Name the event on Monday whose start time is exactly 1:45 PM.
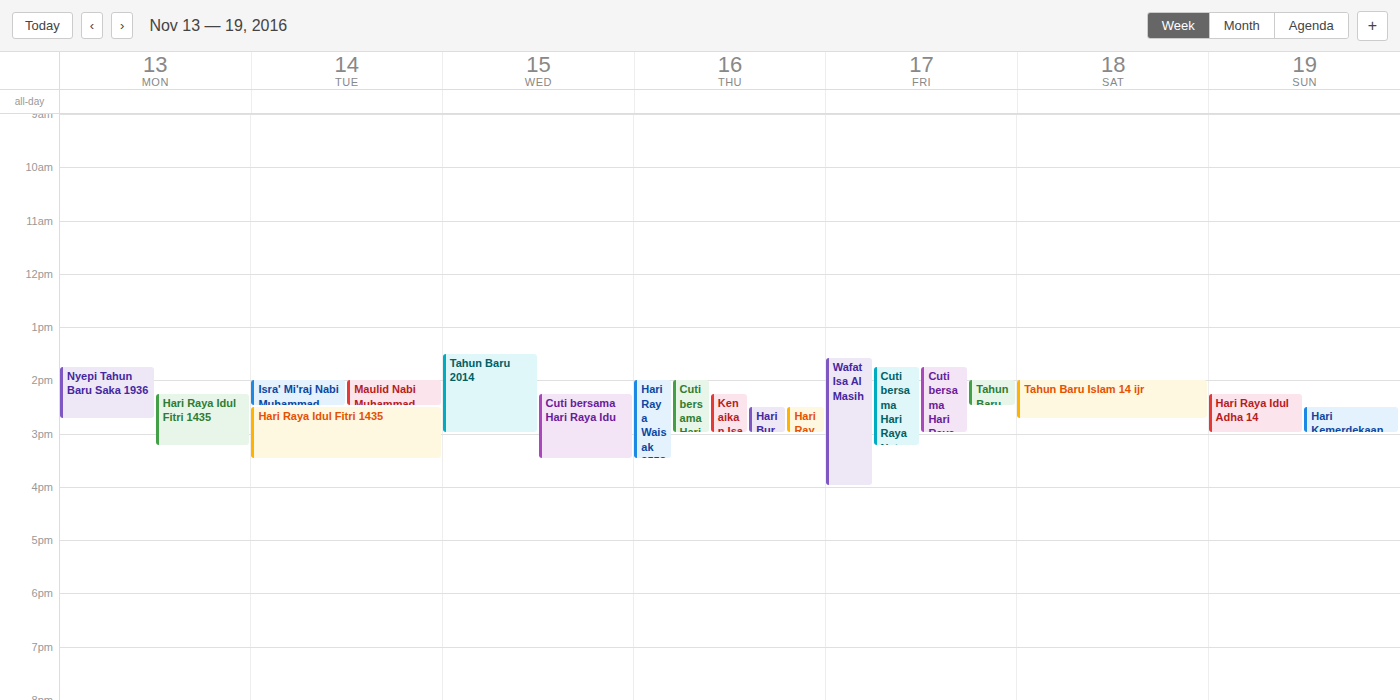
"Nyepi Tahun Baru Saka 1936"